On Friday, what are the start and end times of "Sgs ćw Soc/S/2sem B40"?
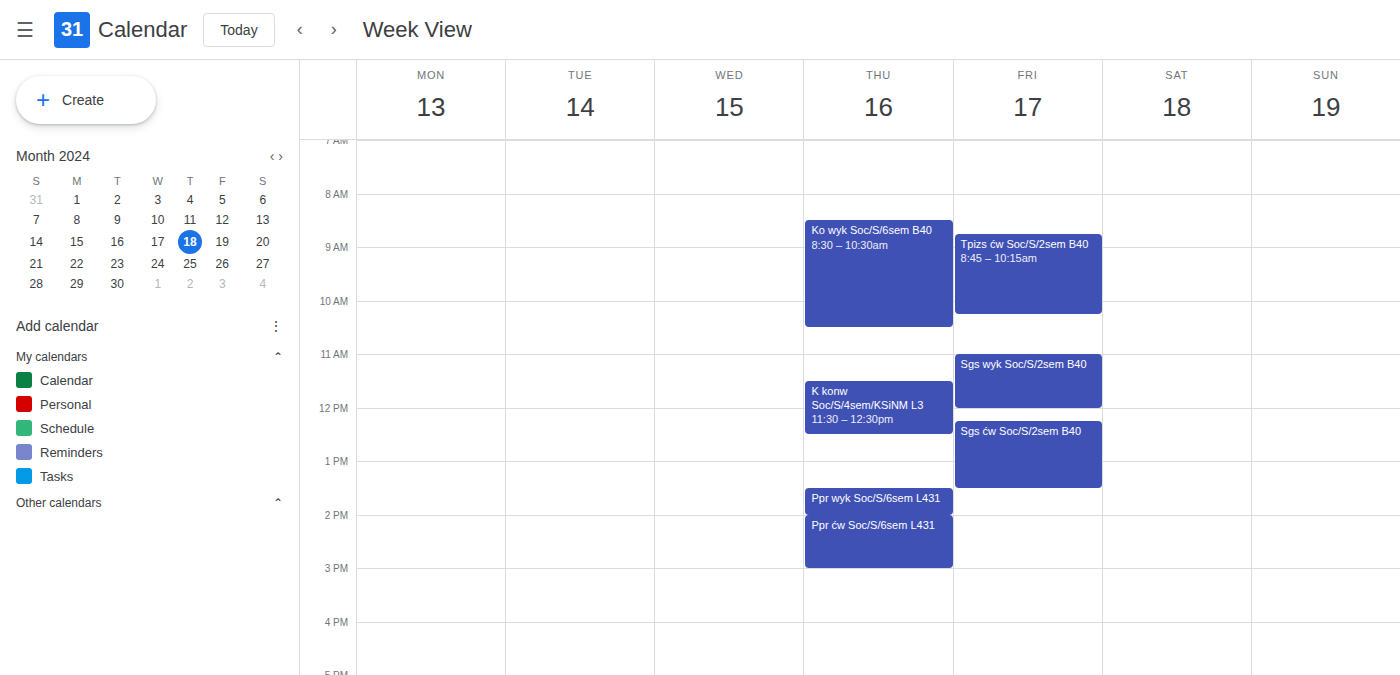
12:15 PM to 1:30 PM